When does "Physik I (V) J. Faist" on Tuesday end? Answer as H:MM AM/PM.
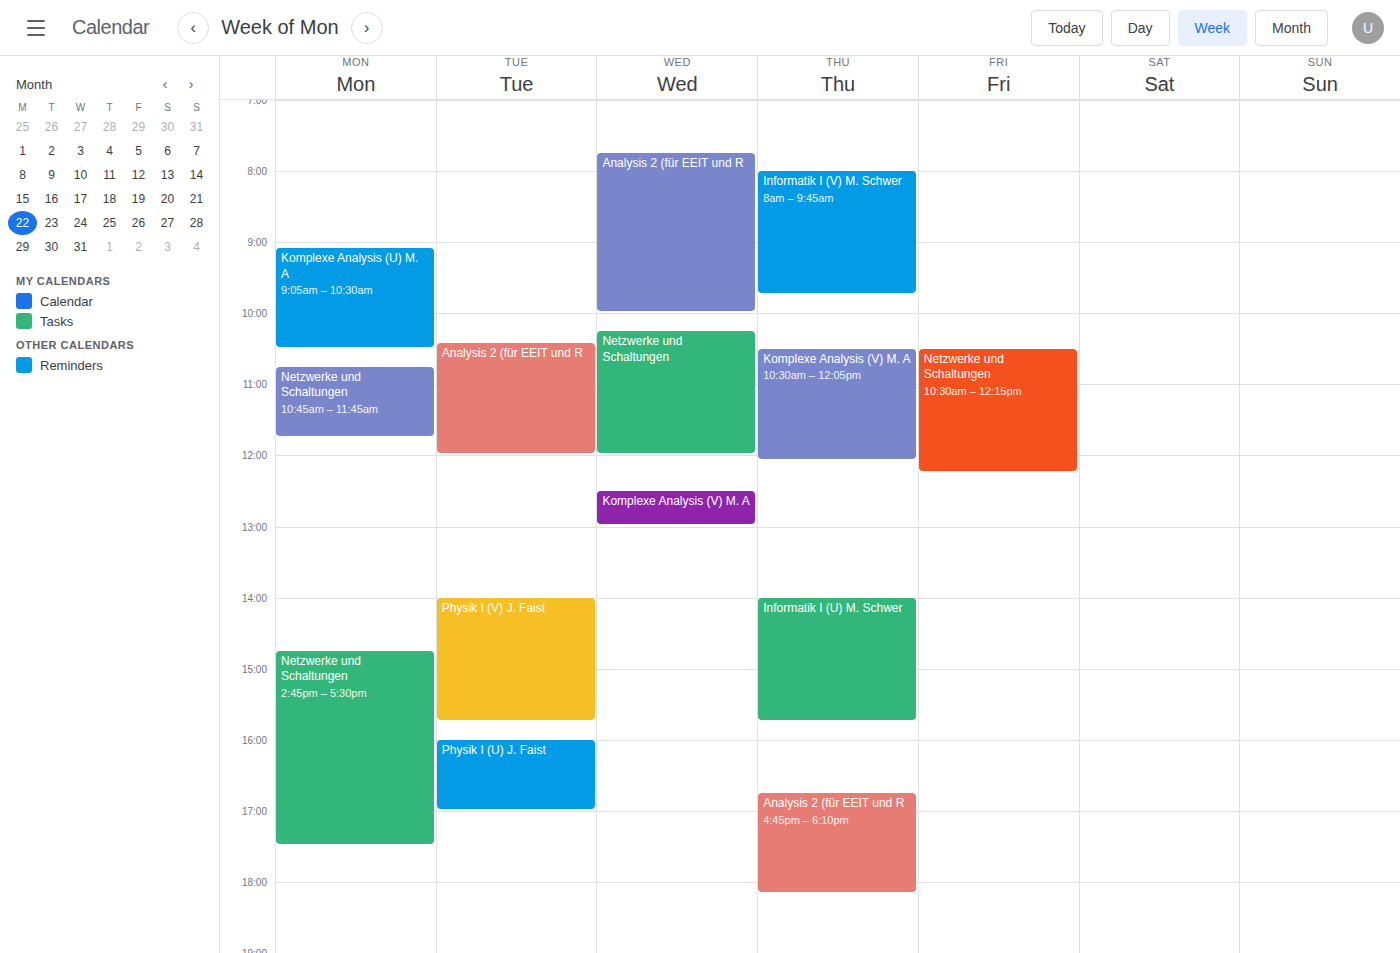
3:45 PM